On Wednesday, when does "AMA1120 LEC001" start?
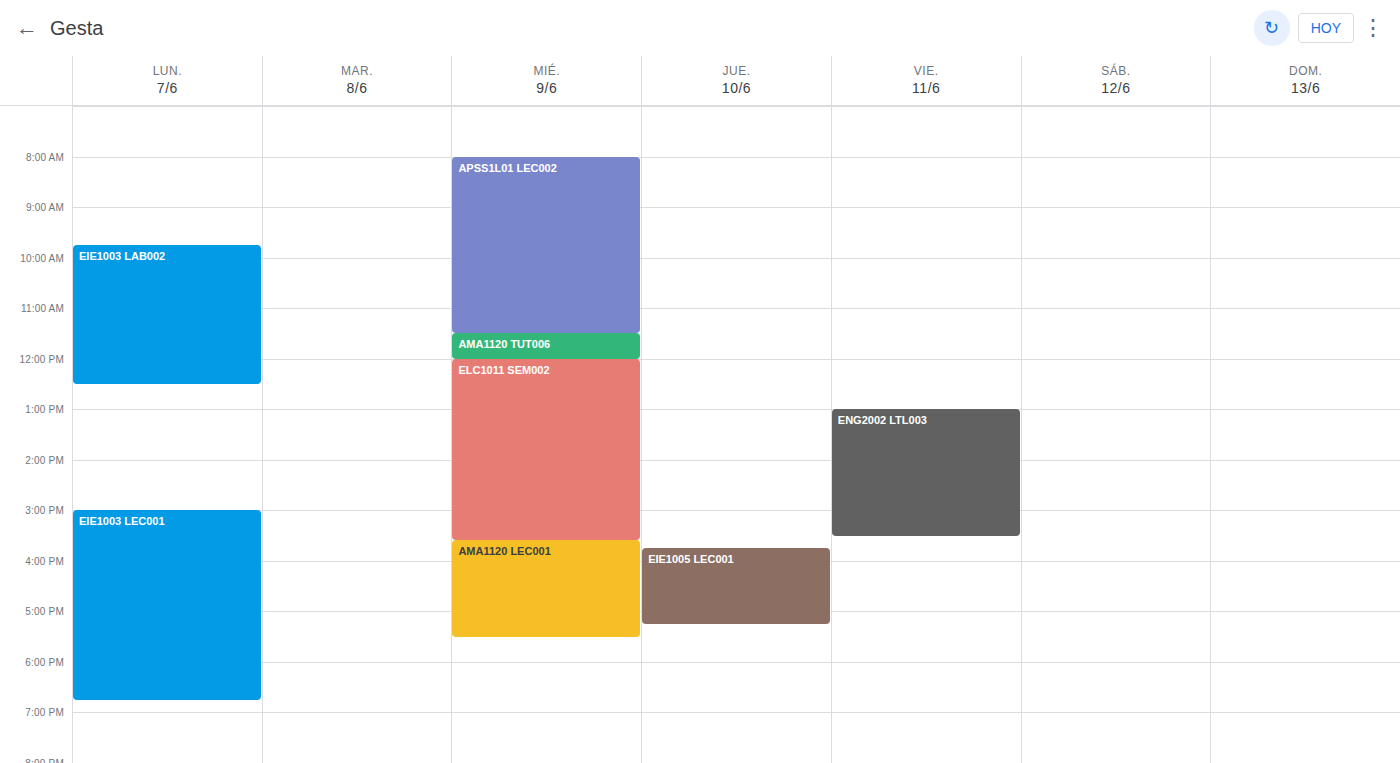
3:35 PM